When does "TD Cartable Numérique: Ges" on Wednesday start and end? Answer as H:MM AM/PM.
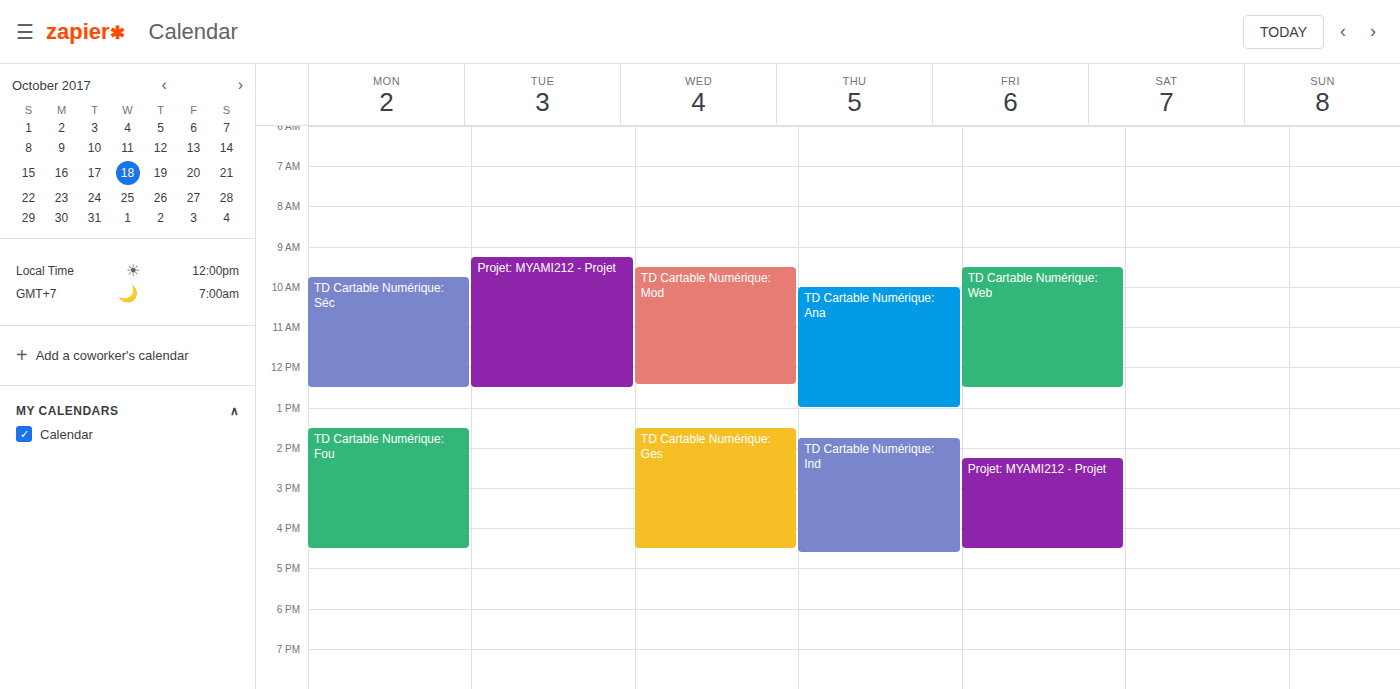
1:30 PM to 4:30 PM